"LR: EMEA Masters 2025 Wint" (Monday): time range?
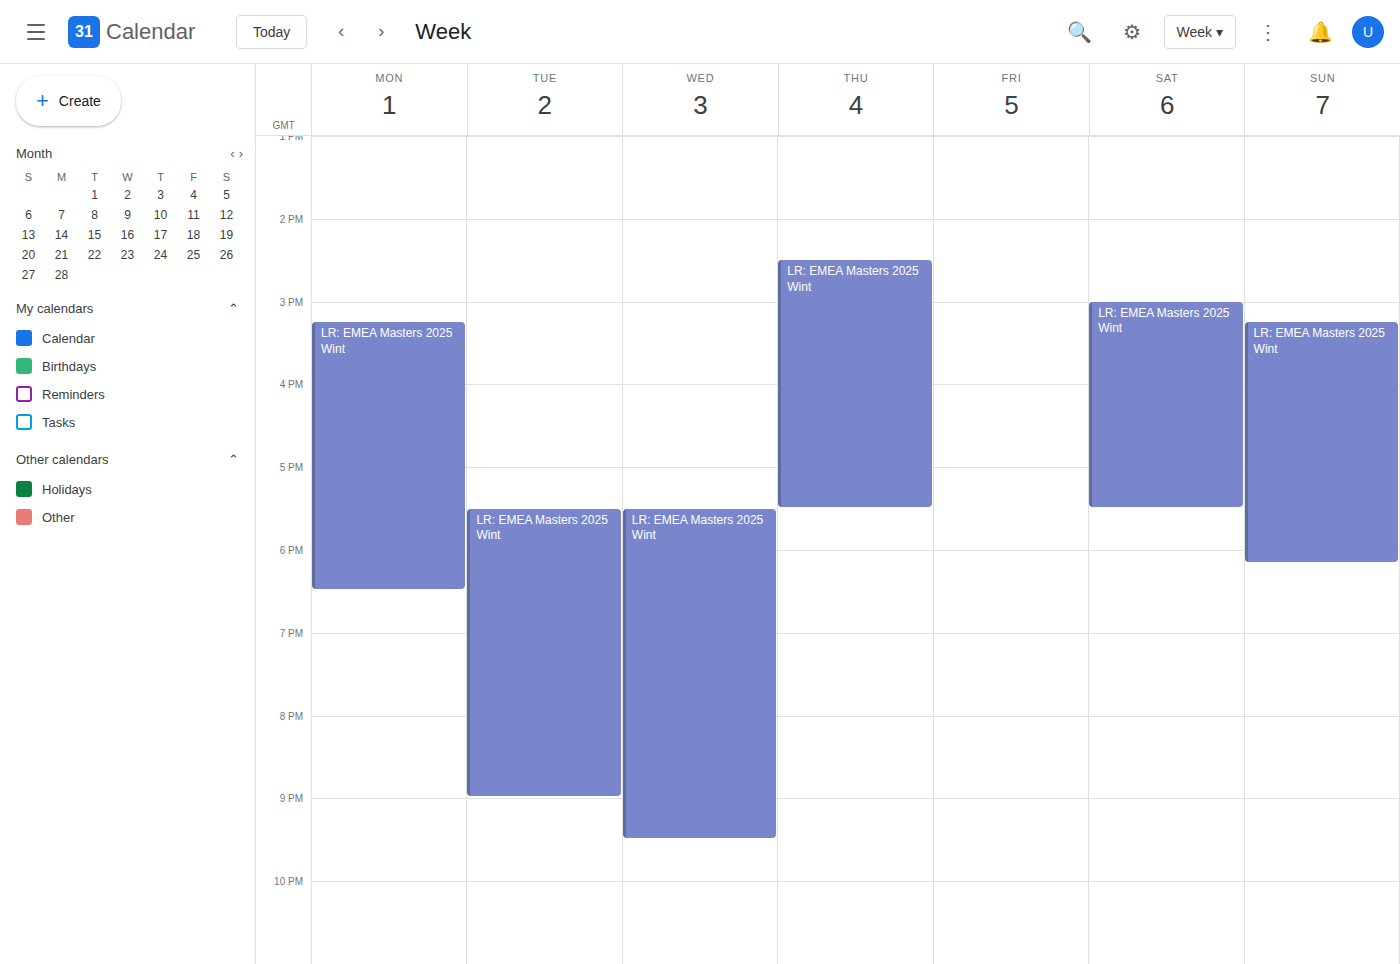
3:15 PM to 6:30 PM